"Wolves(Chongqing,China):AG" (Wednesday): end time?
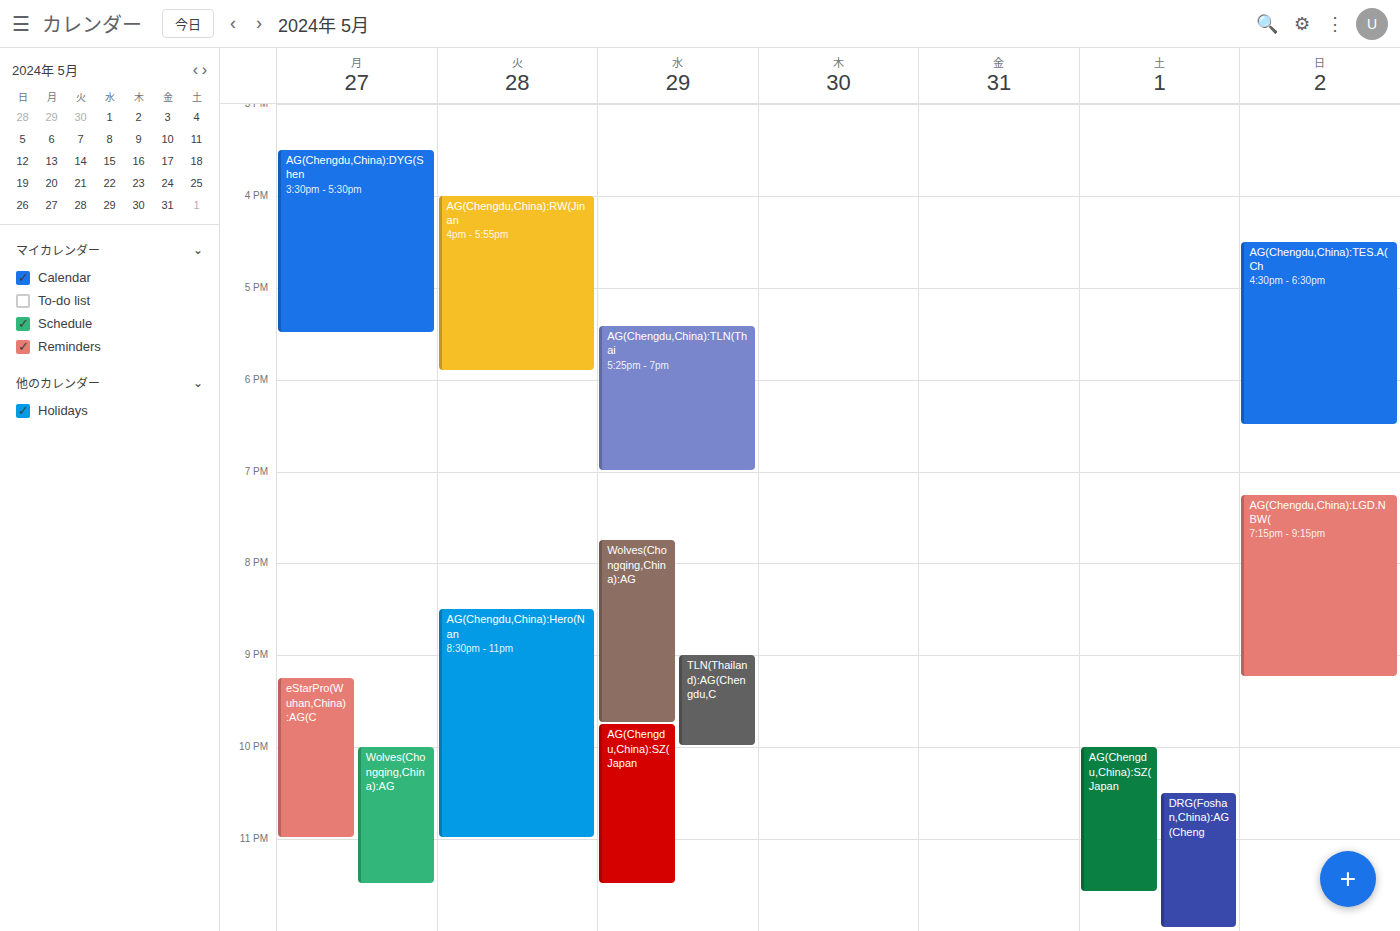
9:45 PM